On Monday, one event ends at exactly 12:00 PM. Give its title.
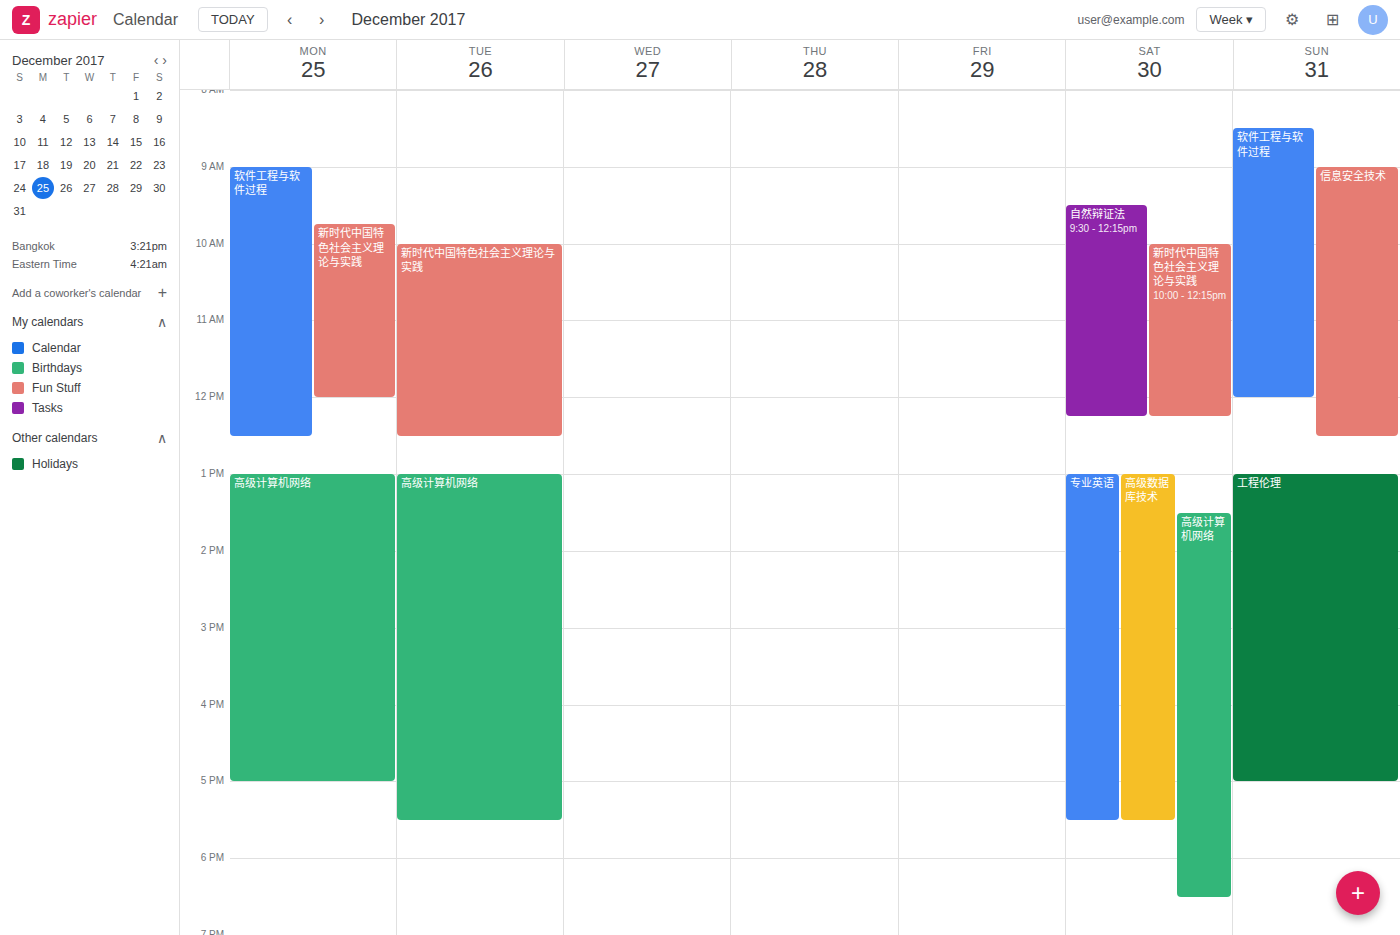
"新时代中国特色社会主义理论与实践"